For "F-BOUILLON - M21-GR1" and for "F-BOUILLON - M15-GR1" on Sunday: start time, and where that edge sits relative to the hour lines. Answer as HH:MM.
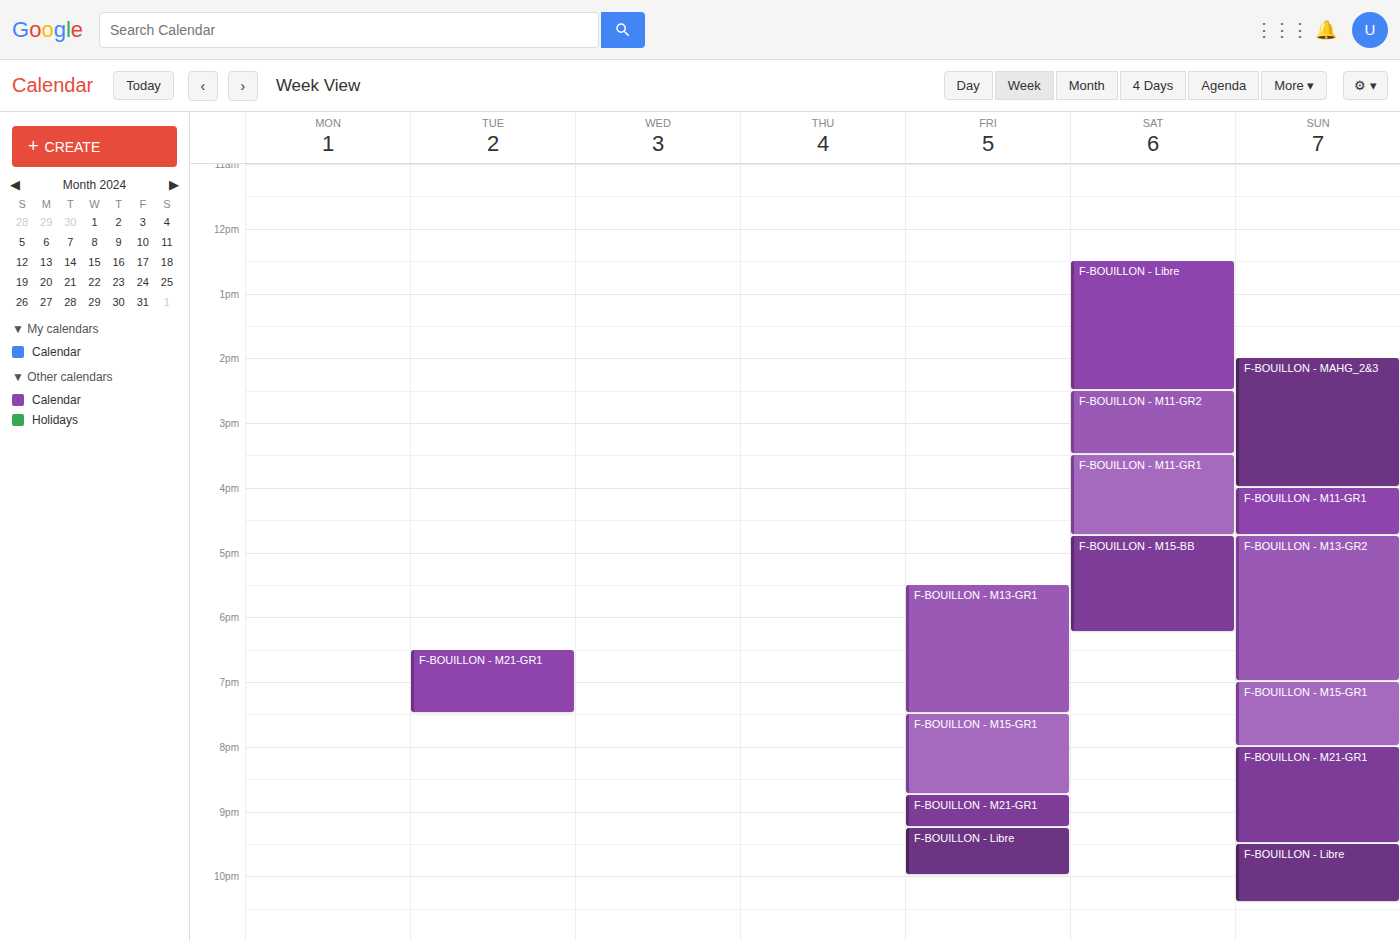
"F-BOUILLON - M21-GR1": 20:00, exactly on the 20:00 line. "F-BOUILLON - M15-GR1": 19:00, exactly on the 19:00 line.